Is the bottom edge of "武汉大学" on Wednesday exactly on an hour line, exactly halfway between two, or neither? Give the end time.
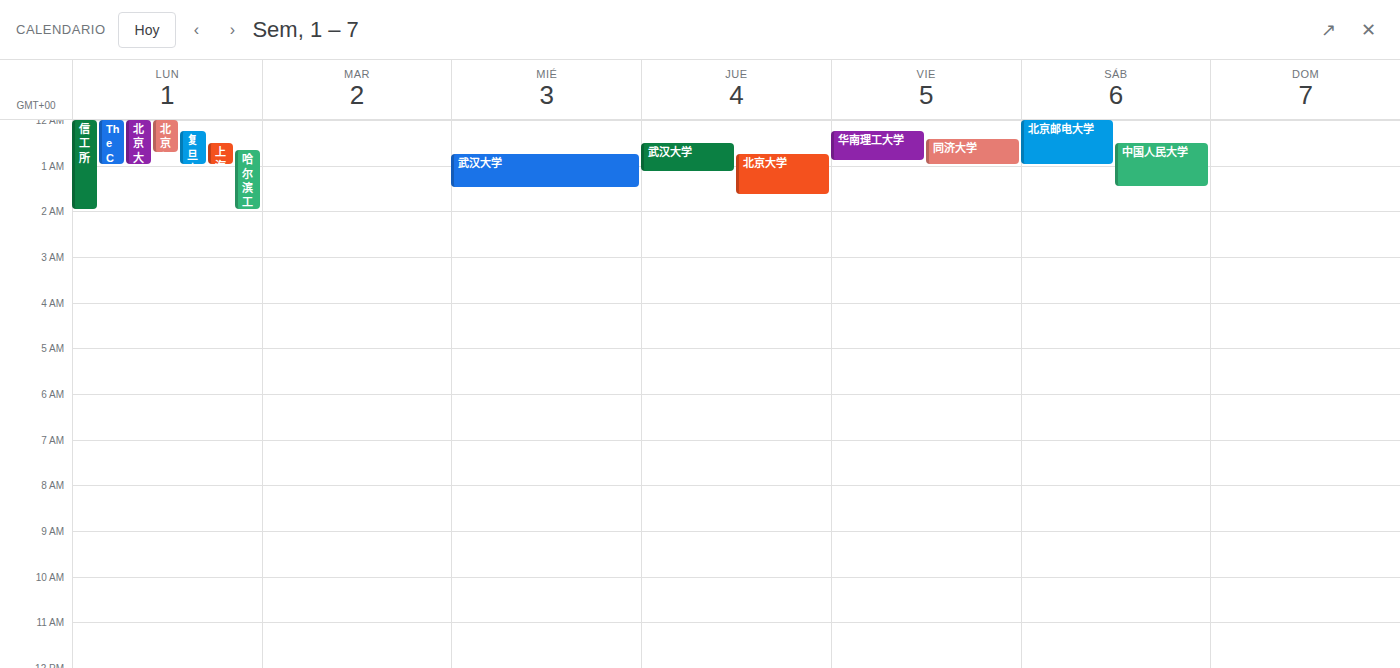
1:30 AM -- halfway between the 1 AM and 2 AM lines.